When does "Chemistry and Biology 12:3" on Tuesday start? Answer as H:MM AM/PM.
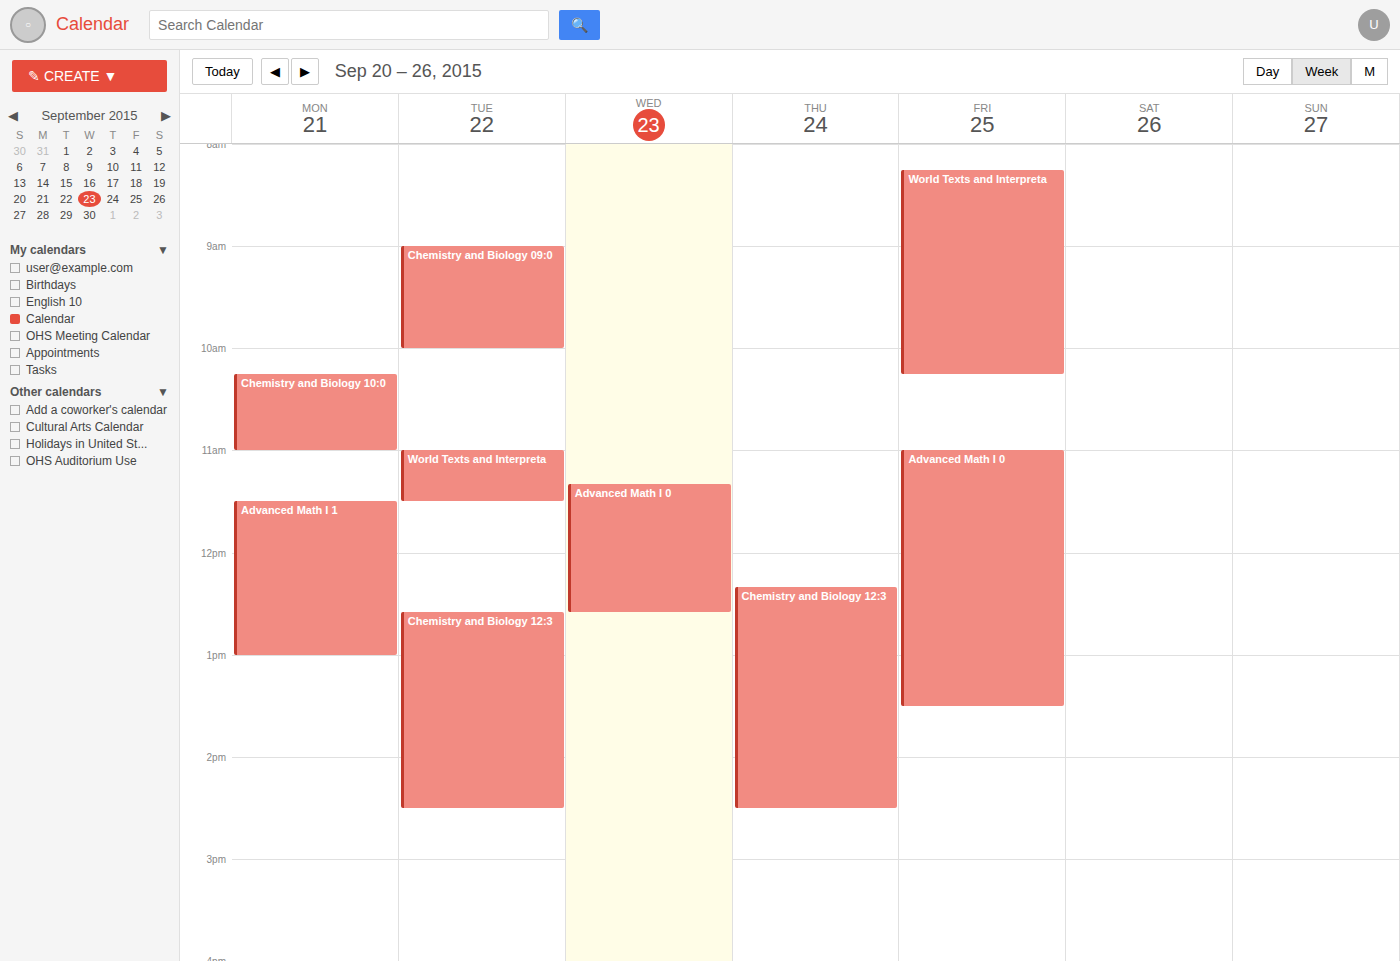
12:35 PM